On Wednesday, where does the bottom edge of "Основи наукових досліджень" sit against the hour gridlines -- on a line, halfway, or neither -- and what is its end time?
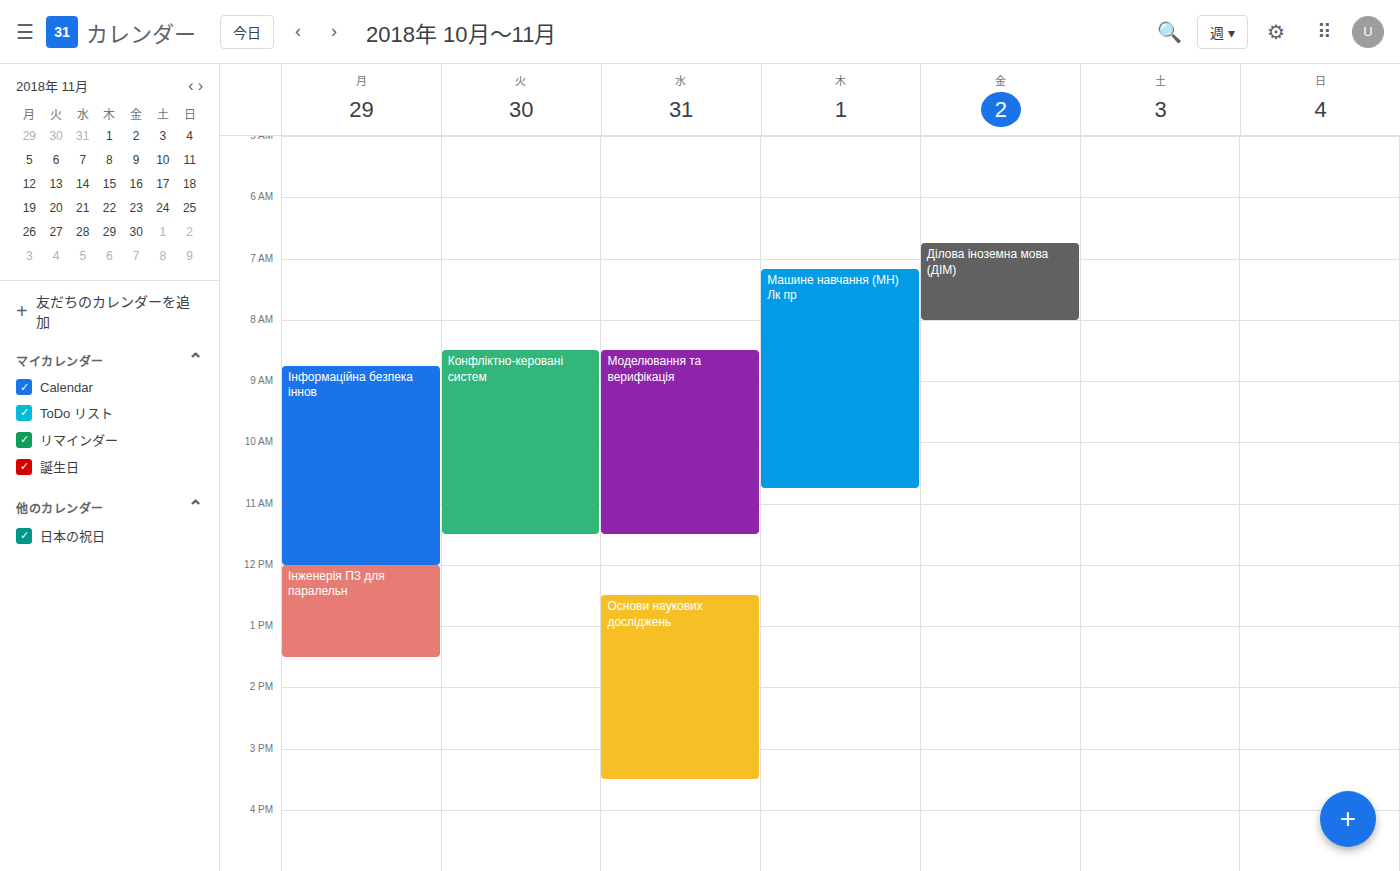
15:30 -- halfway between the 15:00 and 16:00 lines.